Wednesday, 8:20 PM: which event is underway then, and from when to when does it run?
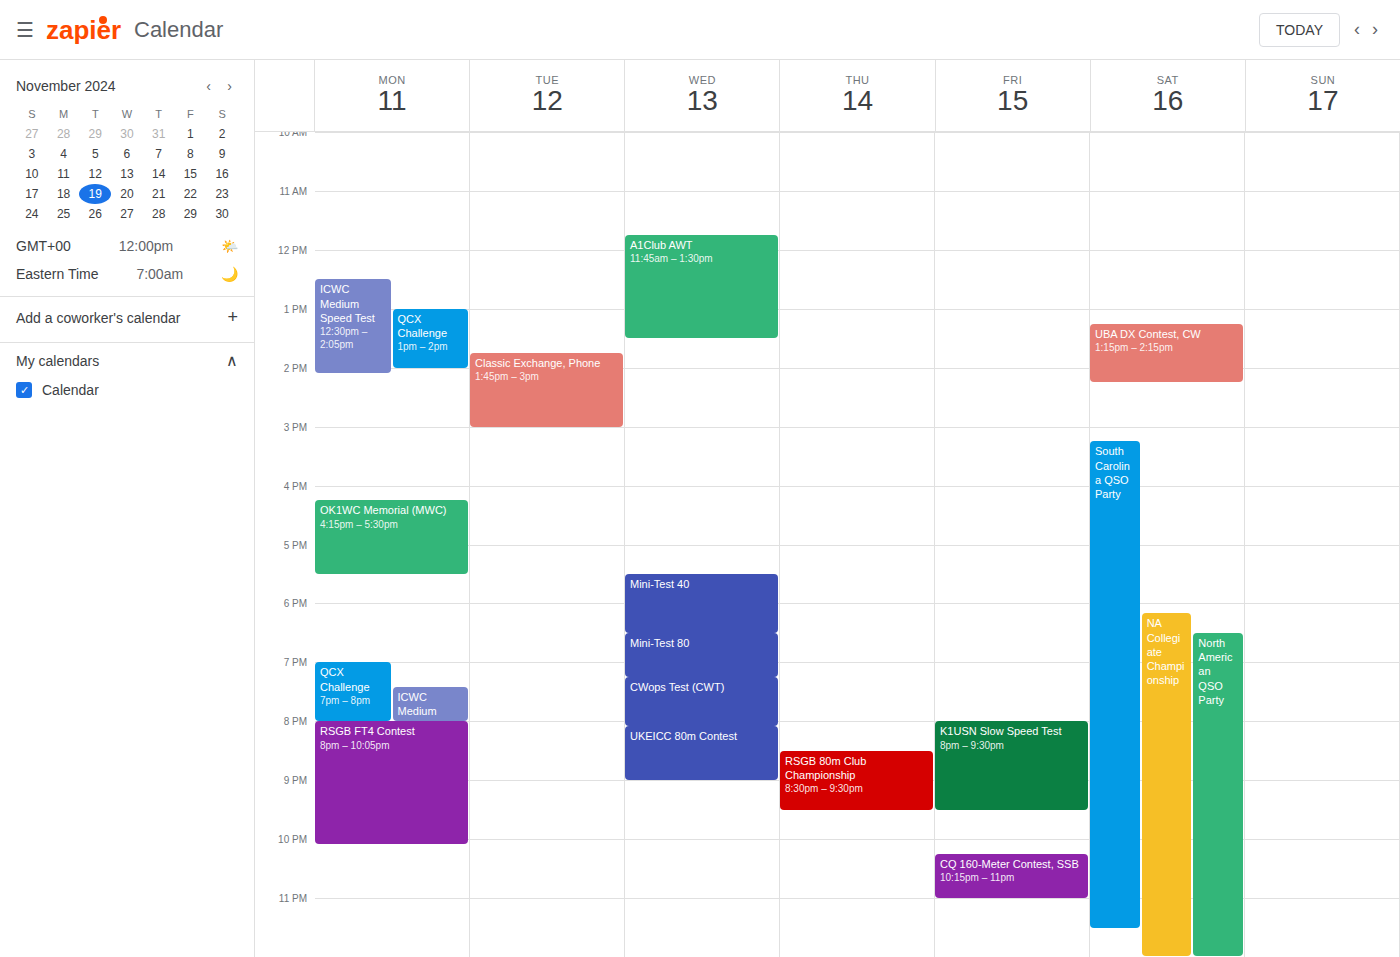
"UKEICC 80m Contest", 8:05 PM to 9:00 PM